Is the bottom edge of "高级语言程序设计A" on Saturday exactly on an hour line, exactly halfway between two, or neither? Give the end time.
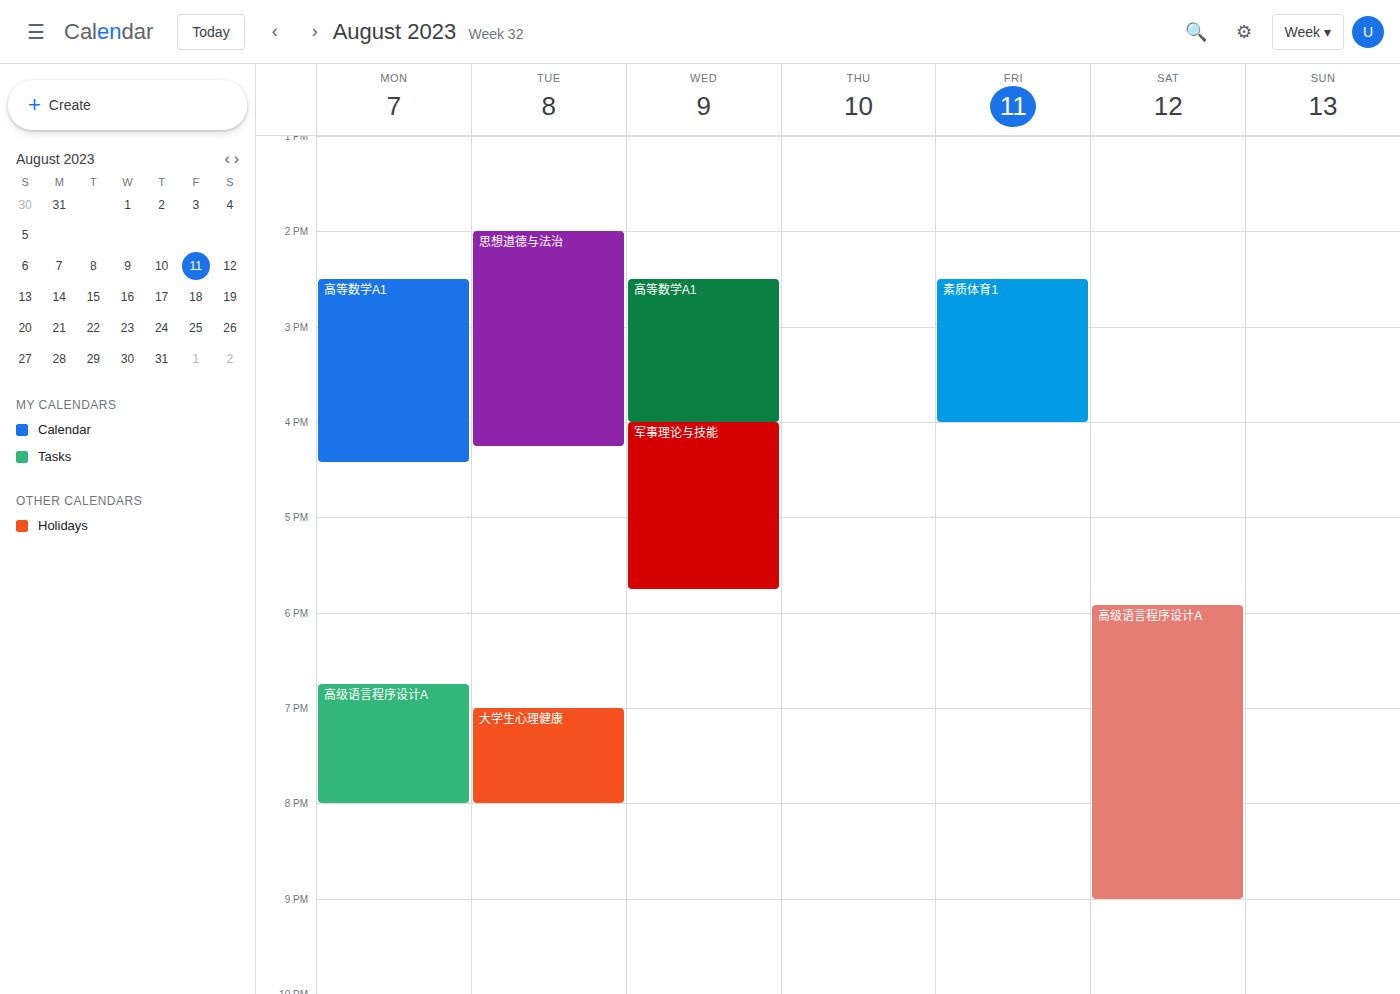
9:00 PM -- exactly on the 9 PM line.